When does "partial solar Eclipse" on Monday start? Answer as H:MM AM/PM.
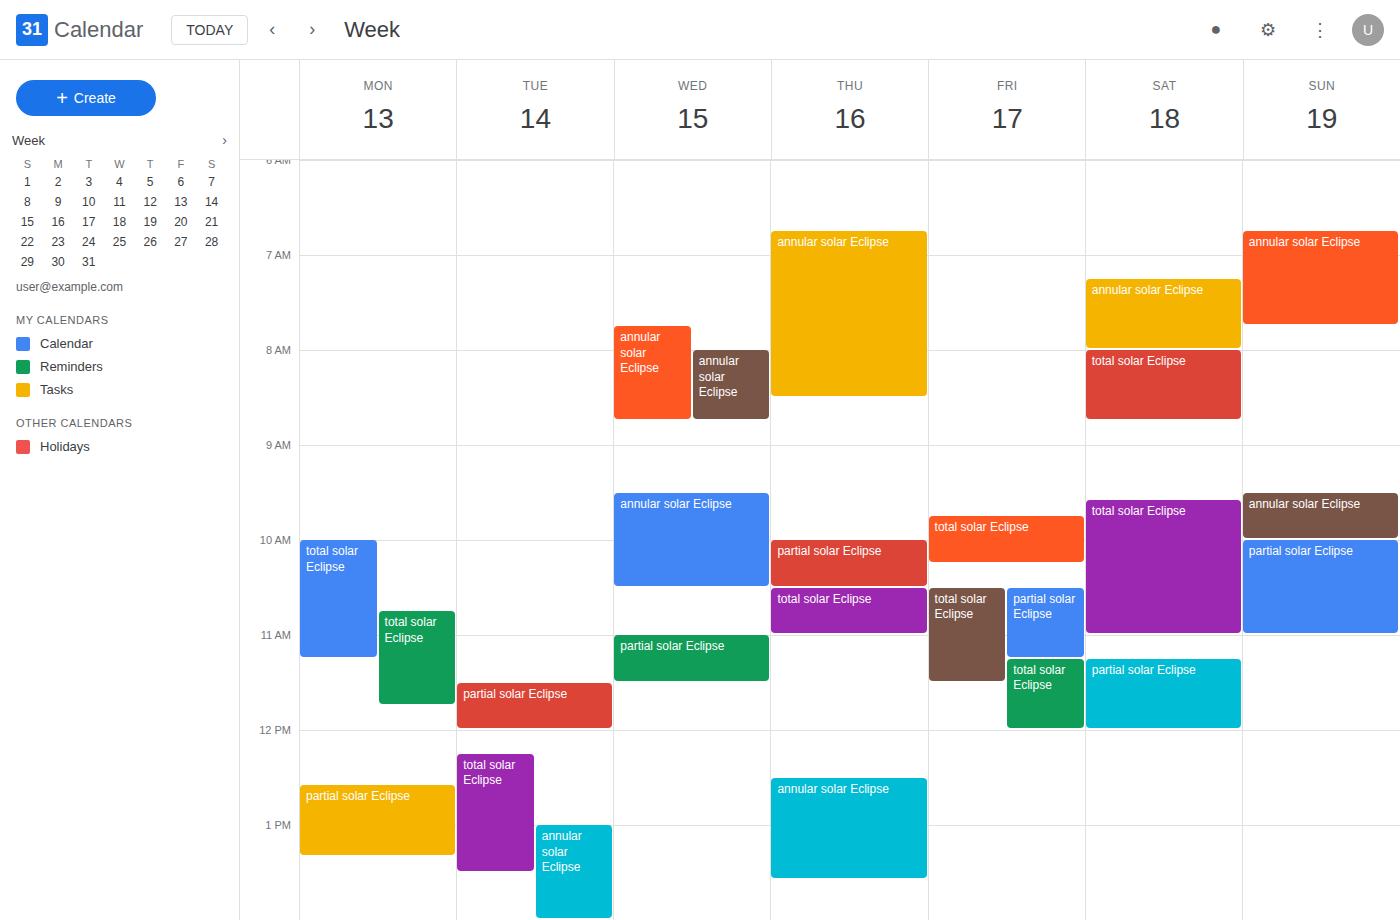
12:35 PM